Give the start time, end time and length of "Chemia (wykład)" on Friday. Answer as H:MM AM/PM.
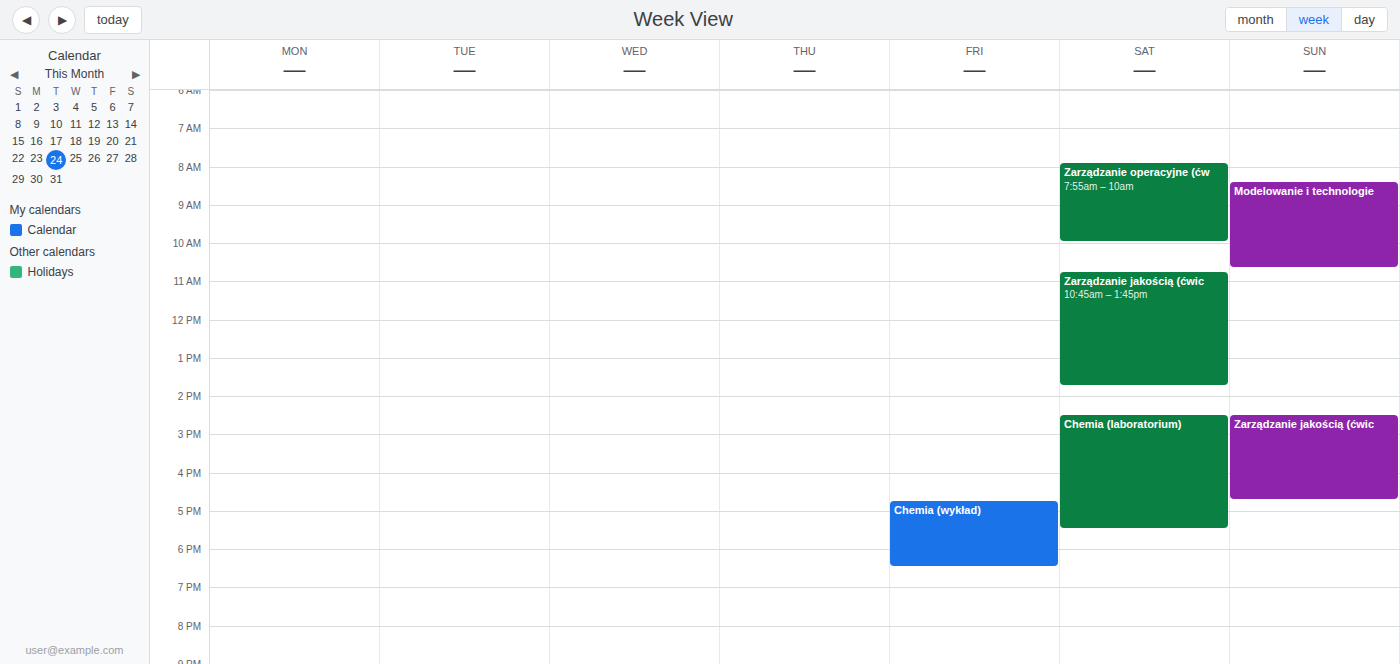
4:45 PM to 6:30 PM, 1 hour 45 minutes